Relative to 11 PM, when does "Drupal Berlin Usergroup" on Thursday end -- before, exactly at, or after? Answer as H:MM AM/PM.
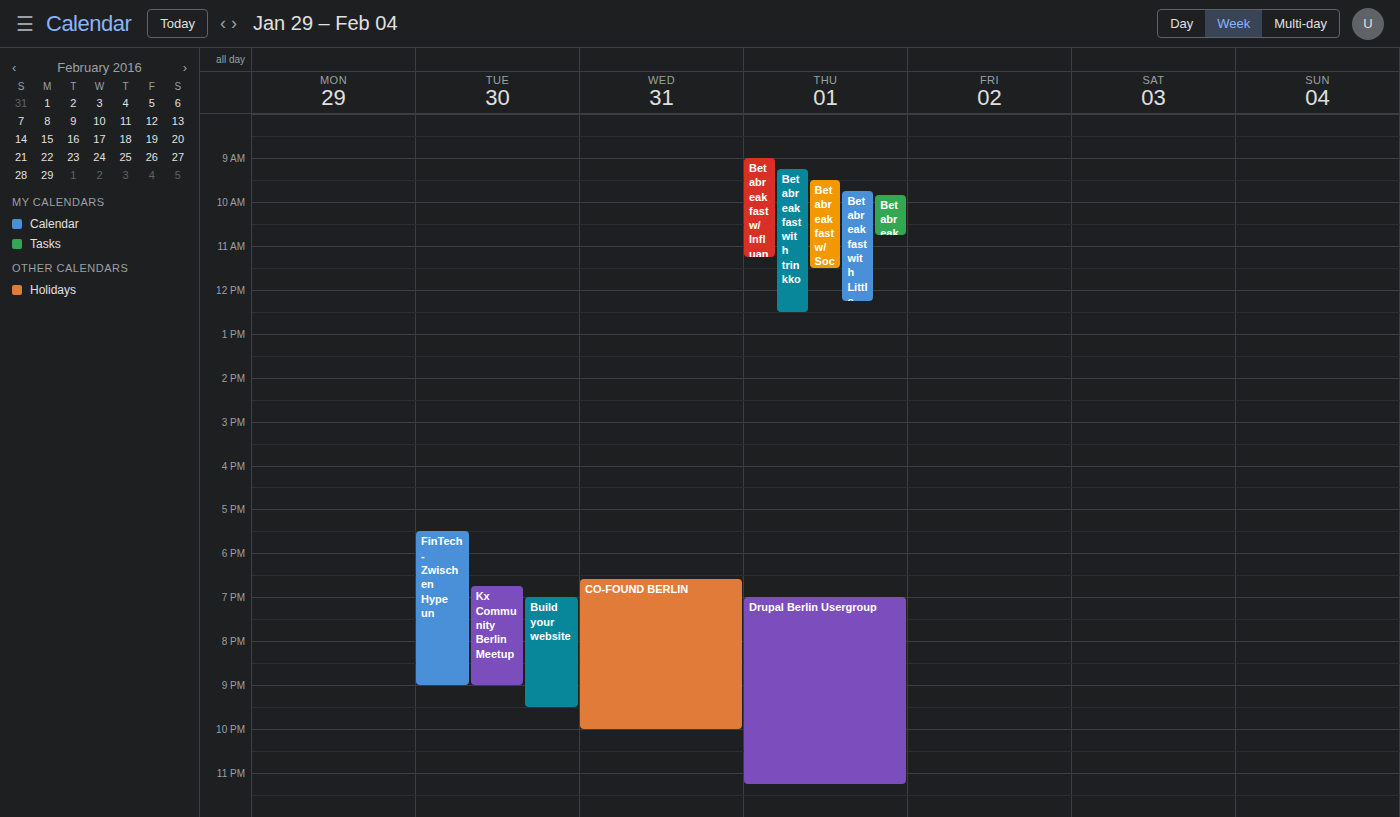
11:15 PM -- after 11 PM, 15 minutes below the 11 PM line.